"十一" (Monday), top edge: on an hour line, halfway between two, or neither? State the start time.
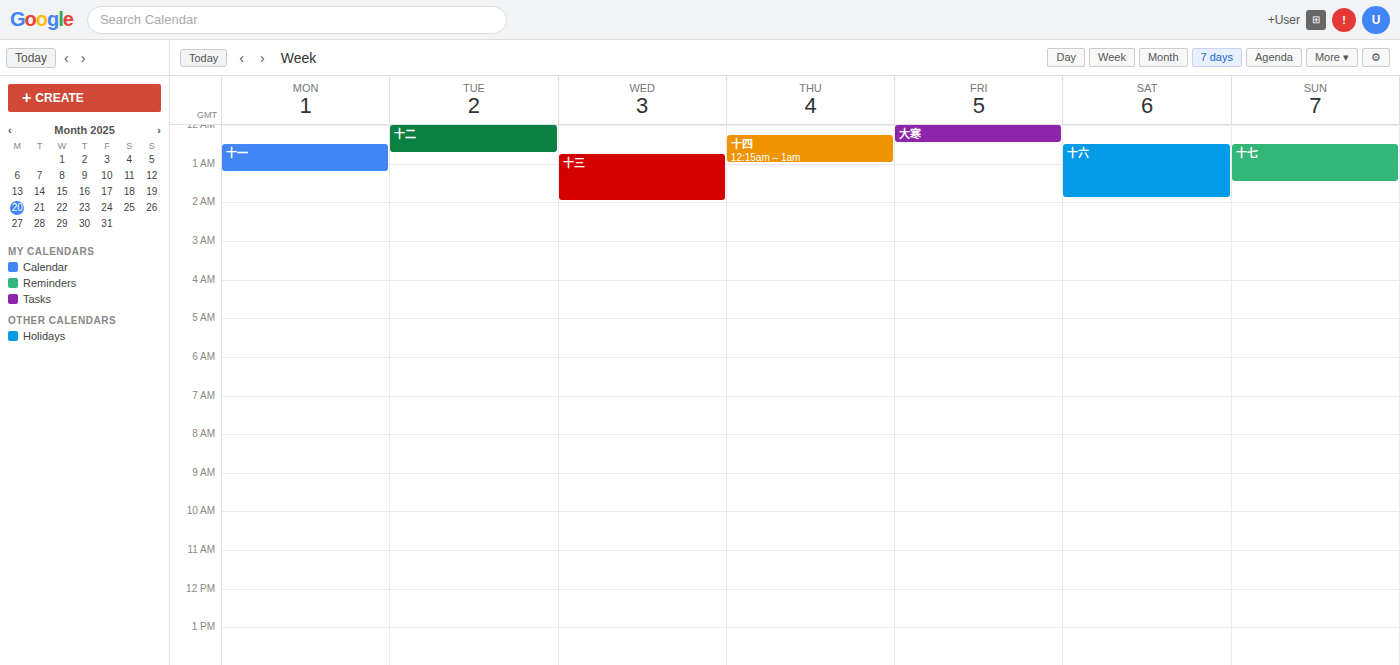
12:30 AM -- halfway between the 12 AM and 1 AM lines.